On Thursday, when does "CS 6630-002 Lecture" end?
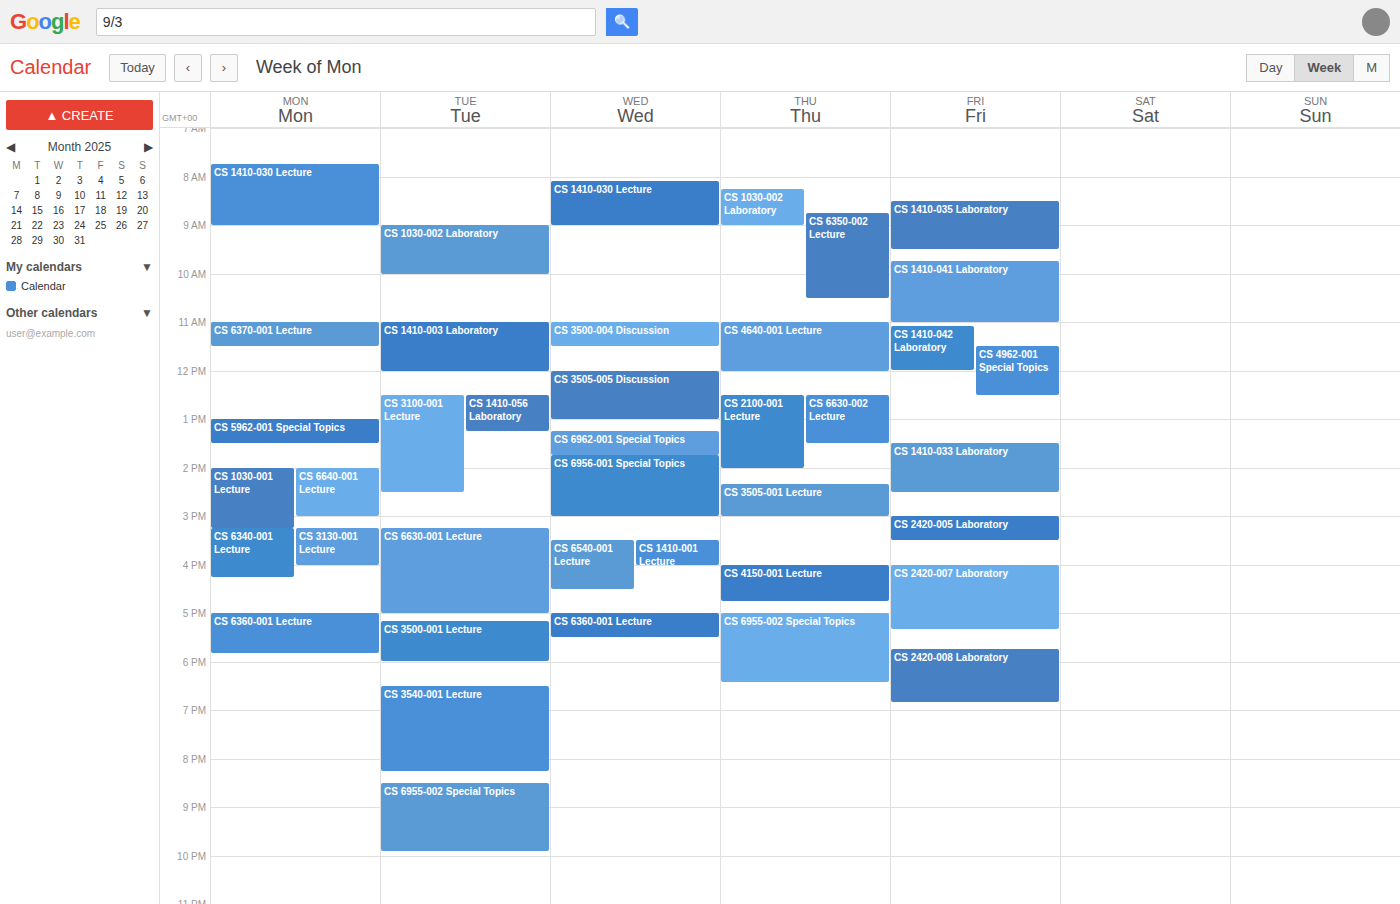
13:30